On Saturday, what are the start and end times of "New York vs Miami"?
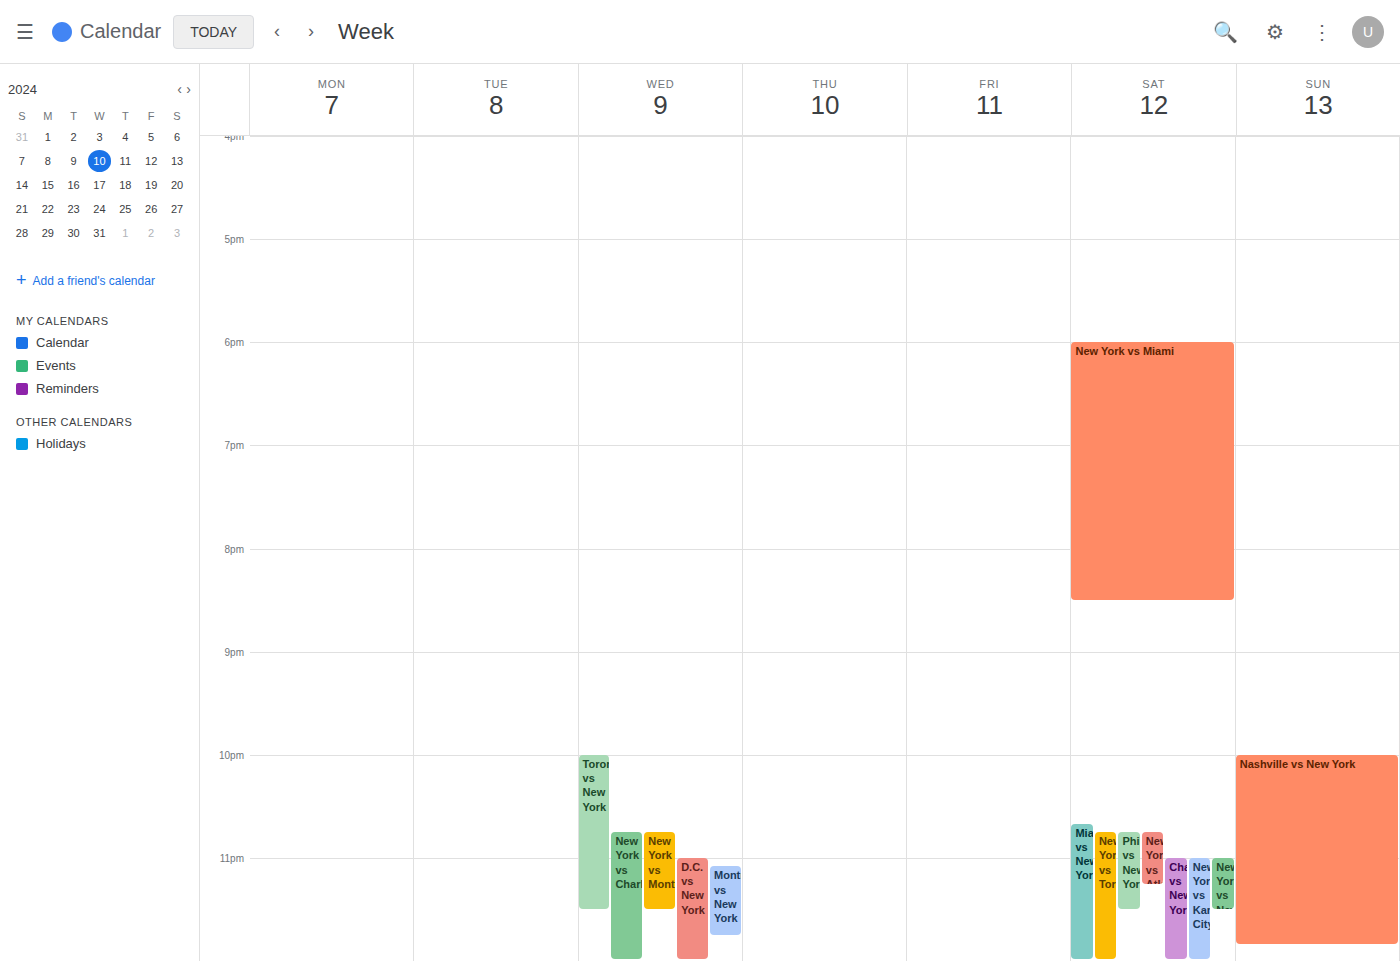
6:00 PM to 8:30 PM